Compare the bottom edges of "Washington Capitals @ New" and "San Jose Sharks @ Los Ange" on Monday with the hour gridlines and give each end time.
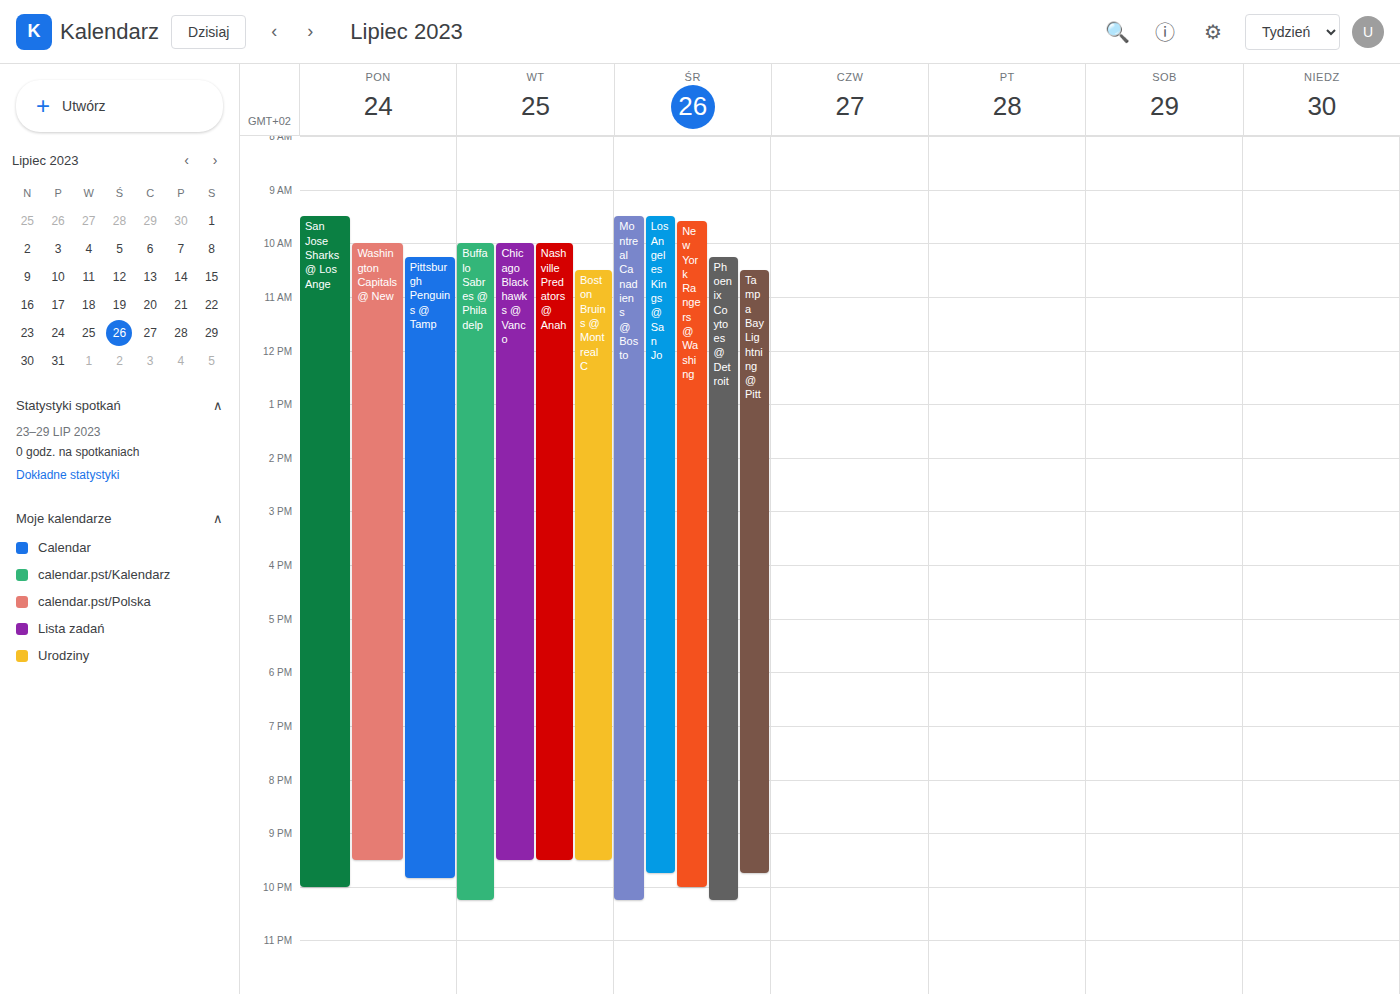
"Washington Capitals @ New": 9:30 PM, halfway between the 9 PM and 10 PM lines. "San Jose Sharks @ Los Ange": 10:00 PM, exactly on the 10 PM line.